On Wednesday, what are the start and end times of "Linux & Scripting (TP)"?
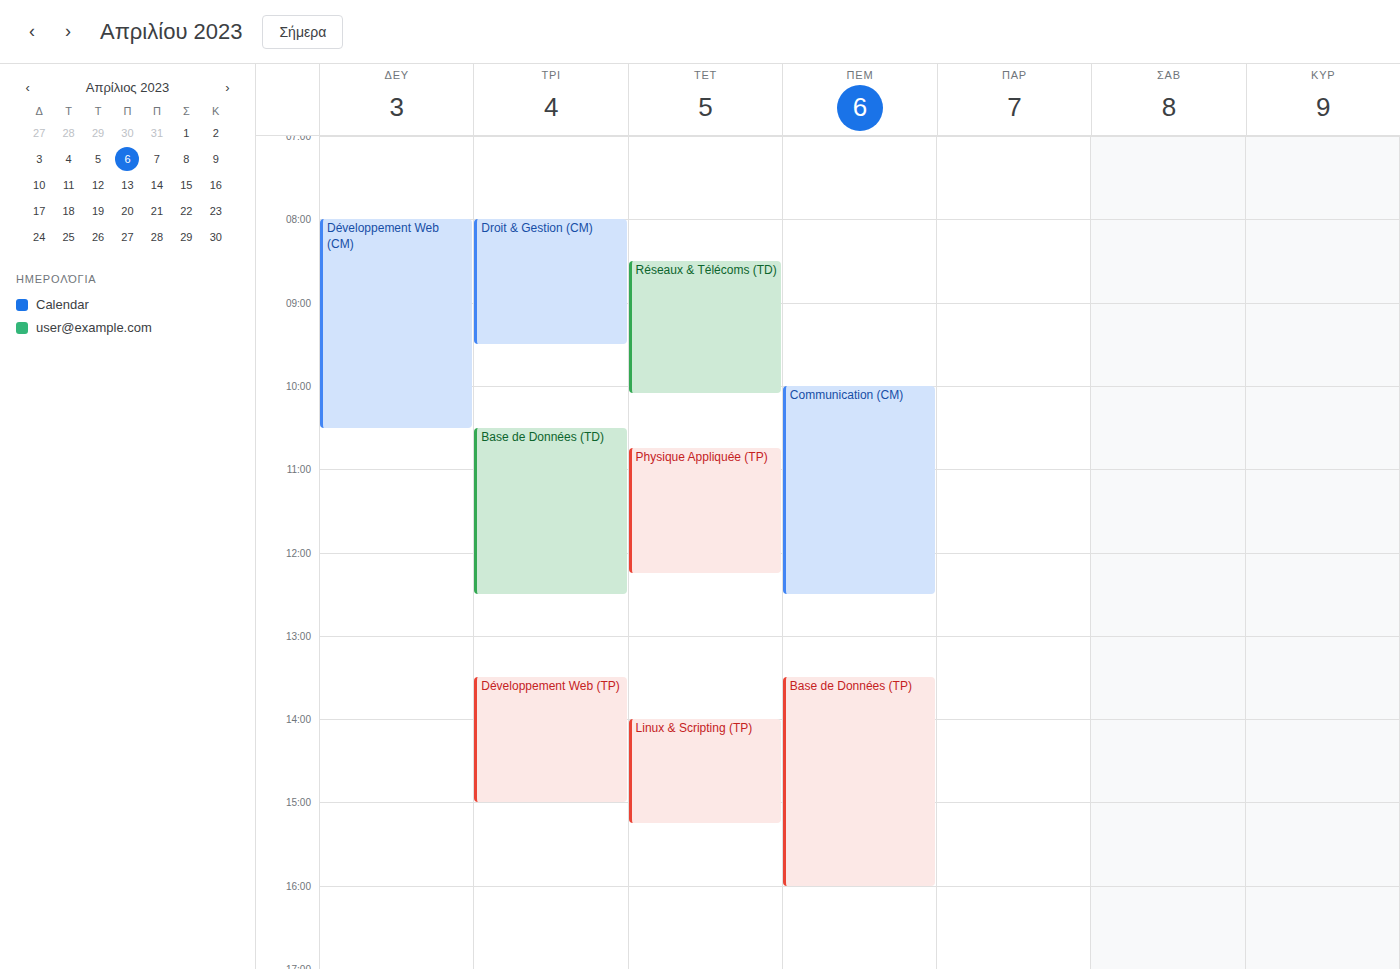
2:00 PM to 3:15 PM